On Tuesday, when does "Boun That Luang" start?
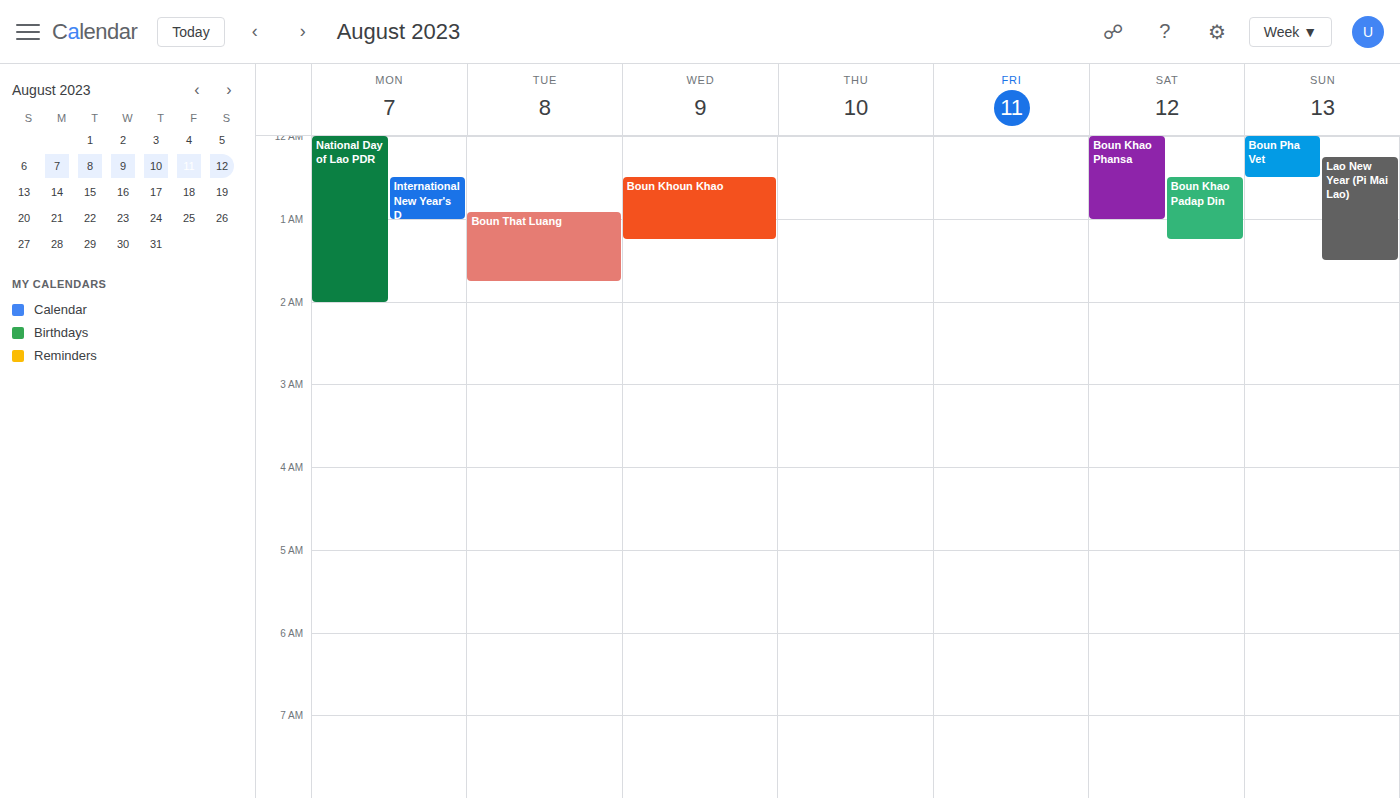
12:55 AM